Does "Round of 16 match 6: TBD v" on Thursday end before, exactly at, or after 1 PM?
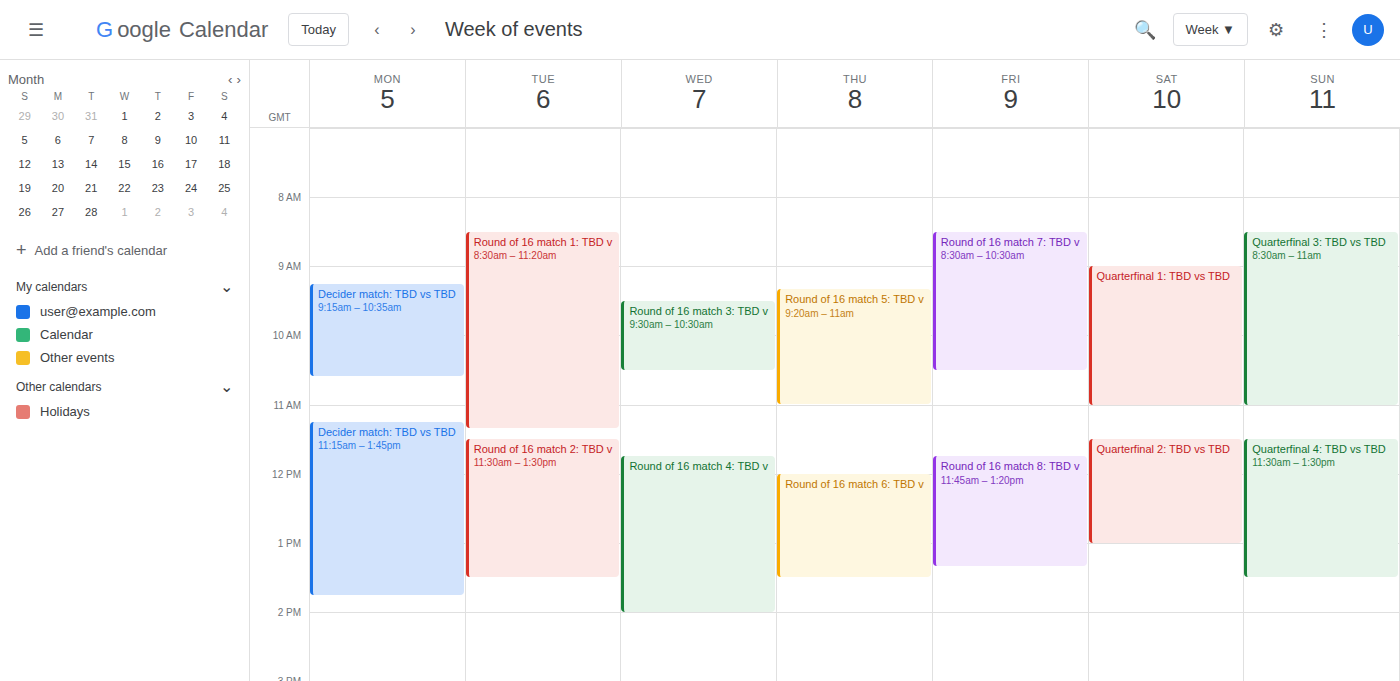
1:30 PM -- after 1 PM, 30 minutes below the 1 PM line.